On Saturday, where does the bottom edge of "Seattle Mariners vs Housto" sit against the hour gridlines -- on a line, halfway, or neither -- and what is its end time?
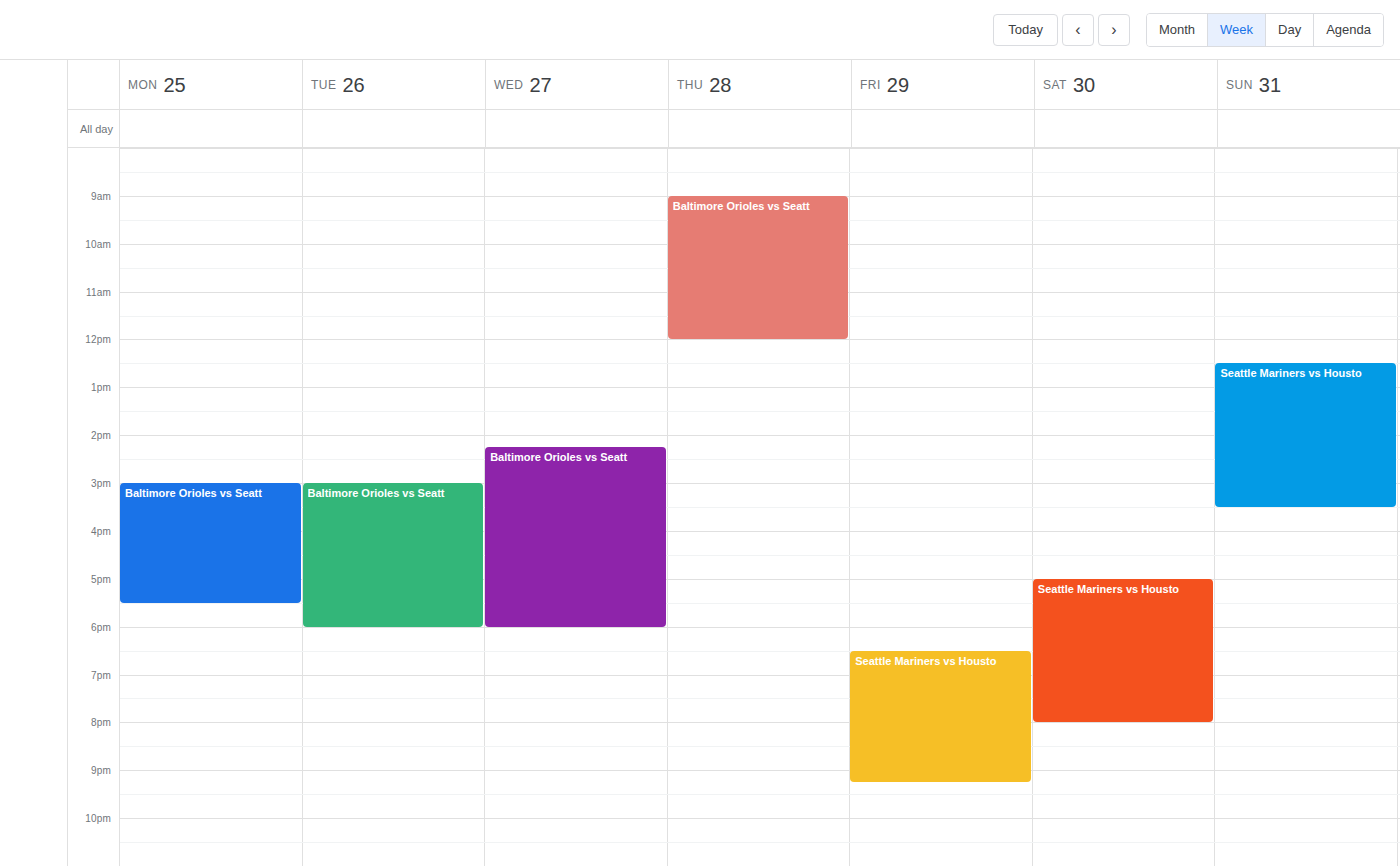
8:00 PM -- exactly on the 8 PM line.